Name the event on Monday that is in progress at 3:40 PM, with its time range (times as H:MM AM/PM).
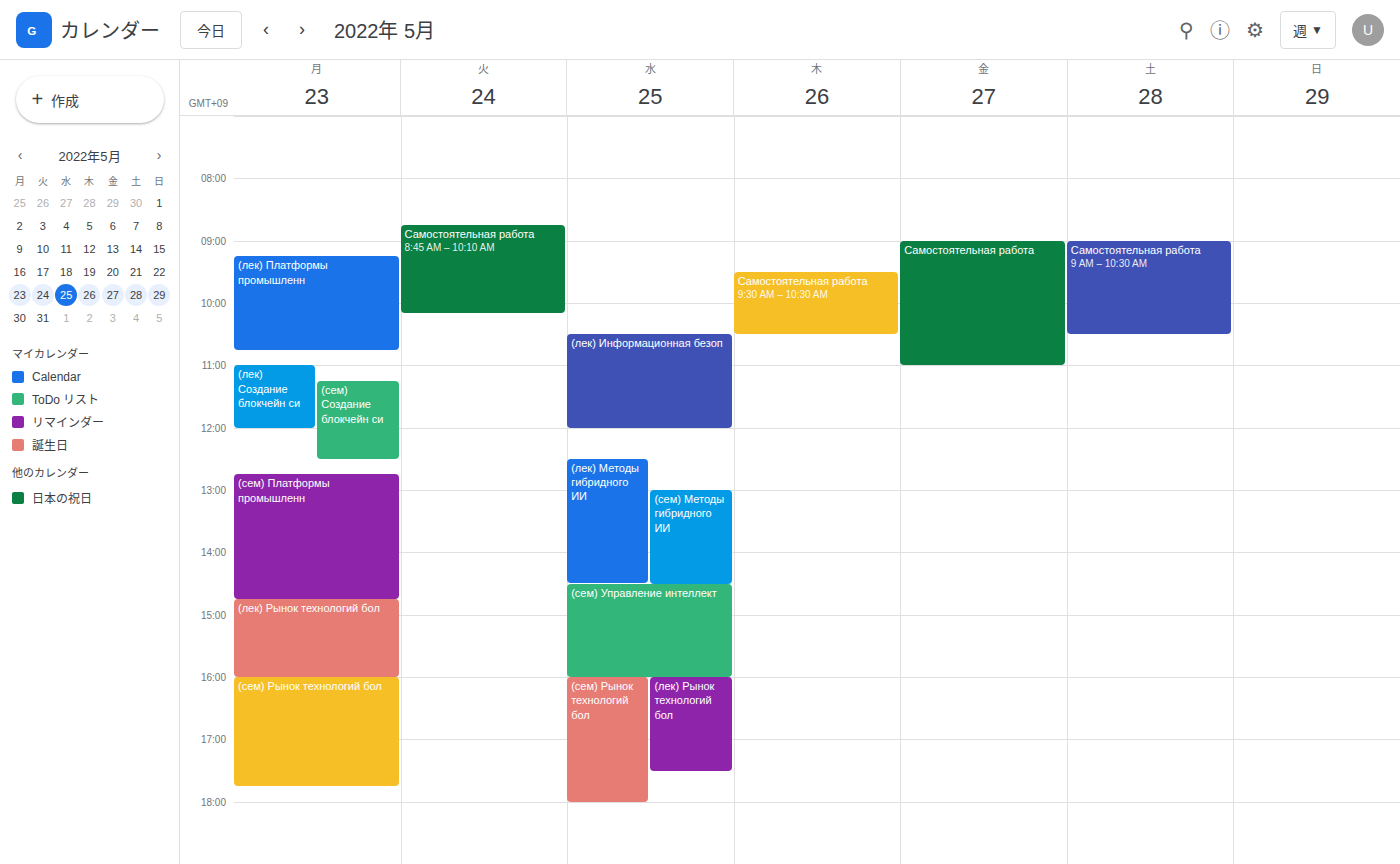
"(лек) Рынок технологий бол", 2:45 PM to 4:00 PM